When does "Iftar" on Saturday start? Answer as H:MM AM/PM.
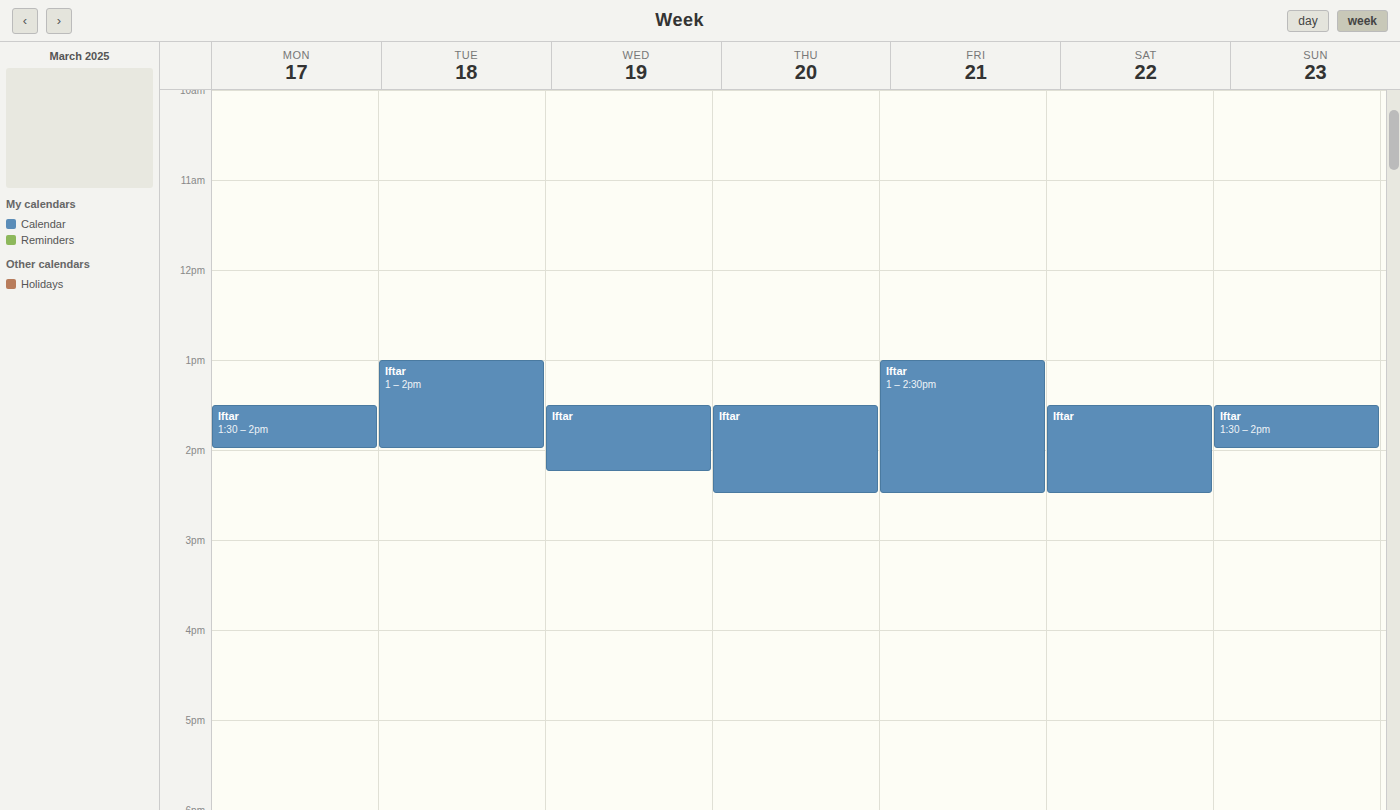
1:30 PM